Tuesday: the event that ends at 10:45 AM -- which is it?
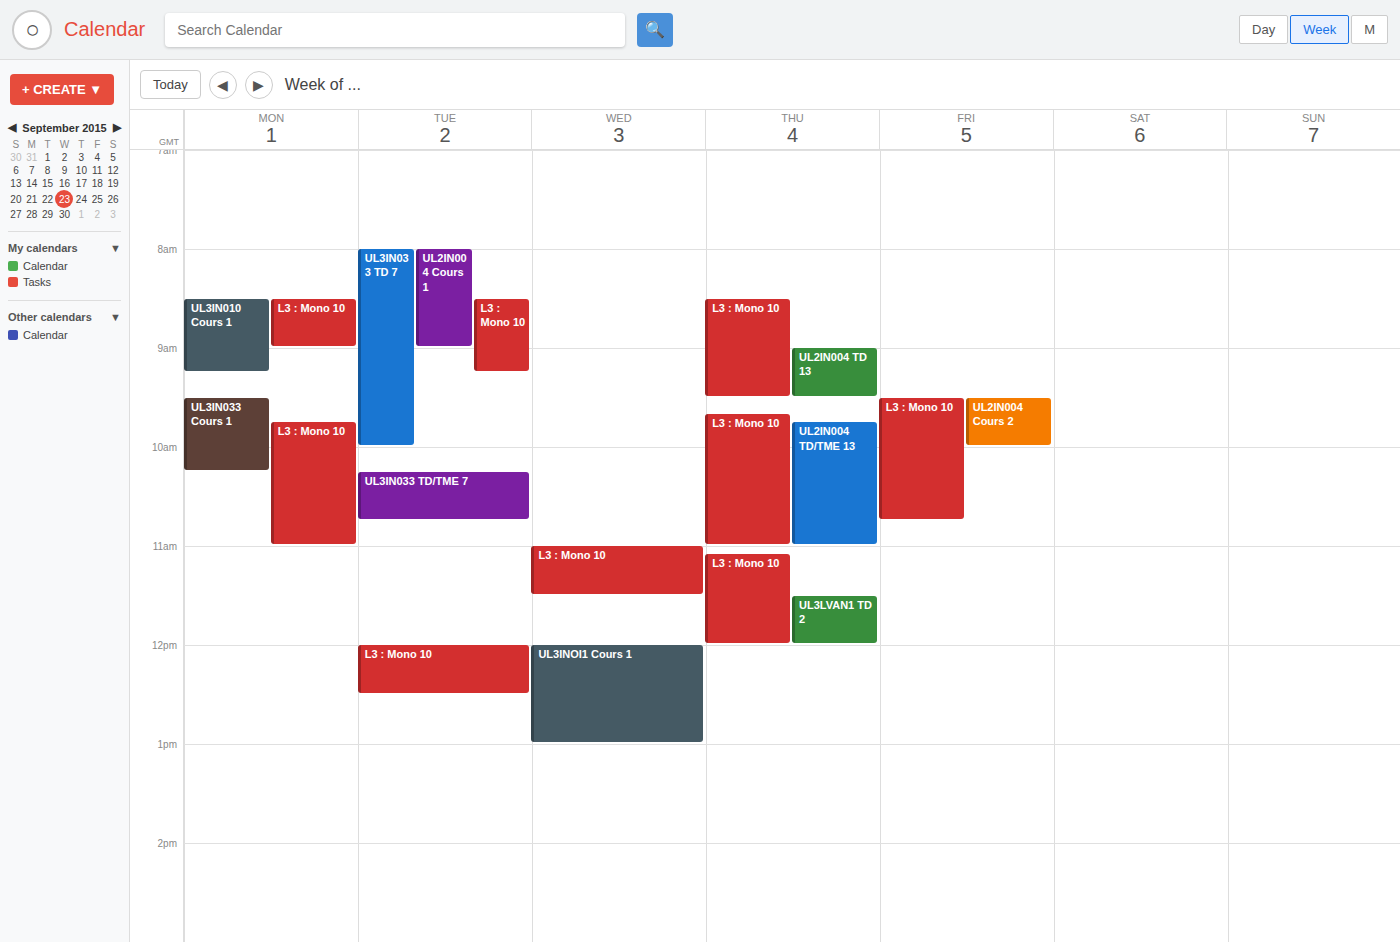
"UL3IN033 TD/TME 7"